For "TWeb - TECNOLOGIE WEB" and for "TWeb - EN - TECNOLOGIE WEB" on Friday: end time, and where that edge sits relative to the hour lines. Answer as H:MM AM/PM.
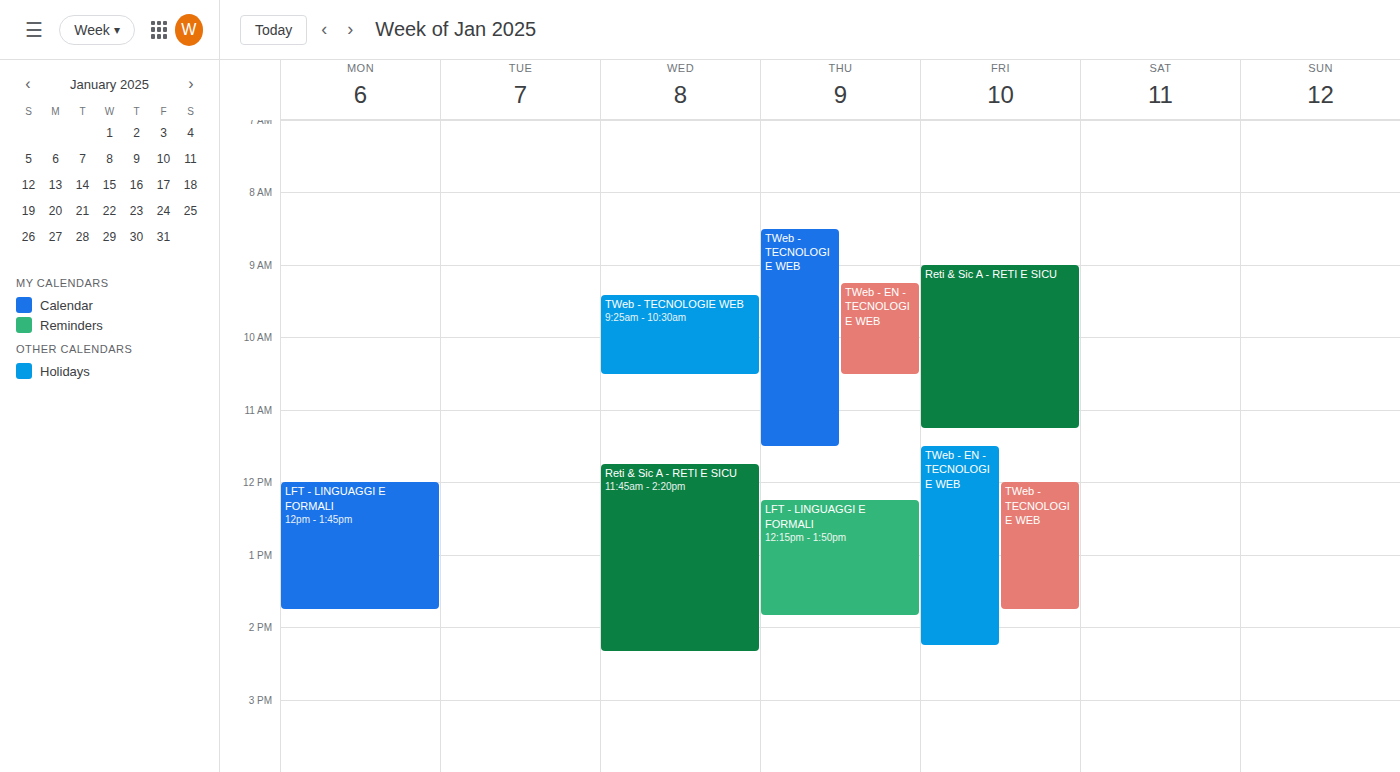
"TWeb - TECNOLOGIE WEB": 1:45 PM, neither: three quarters of the way from the 1 PM line to the 2 PM line. "TWeb - EN - TECNOLOGIE WEB": 2:15 PM, neither: a quarter of the way from the 2 PM line to the 3 PM line.